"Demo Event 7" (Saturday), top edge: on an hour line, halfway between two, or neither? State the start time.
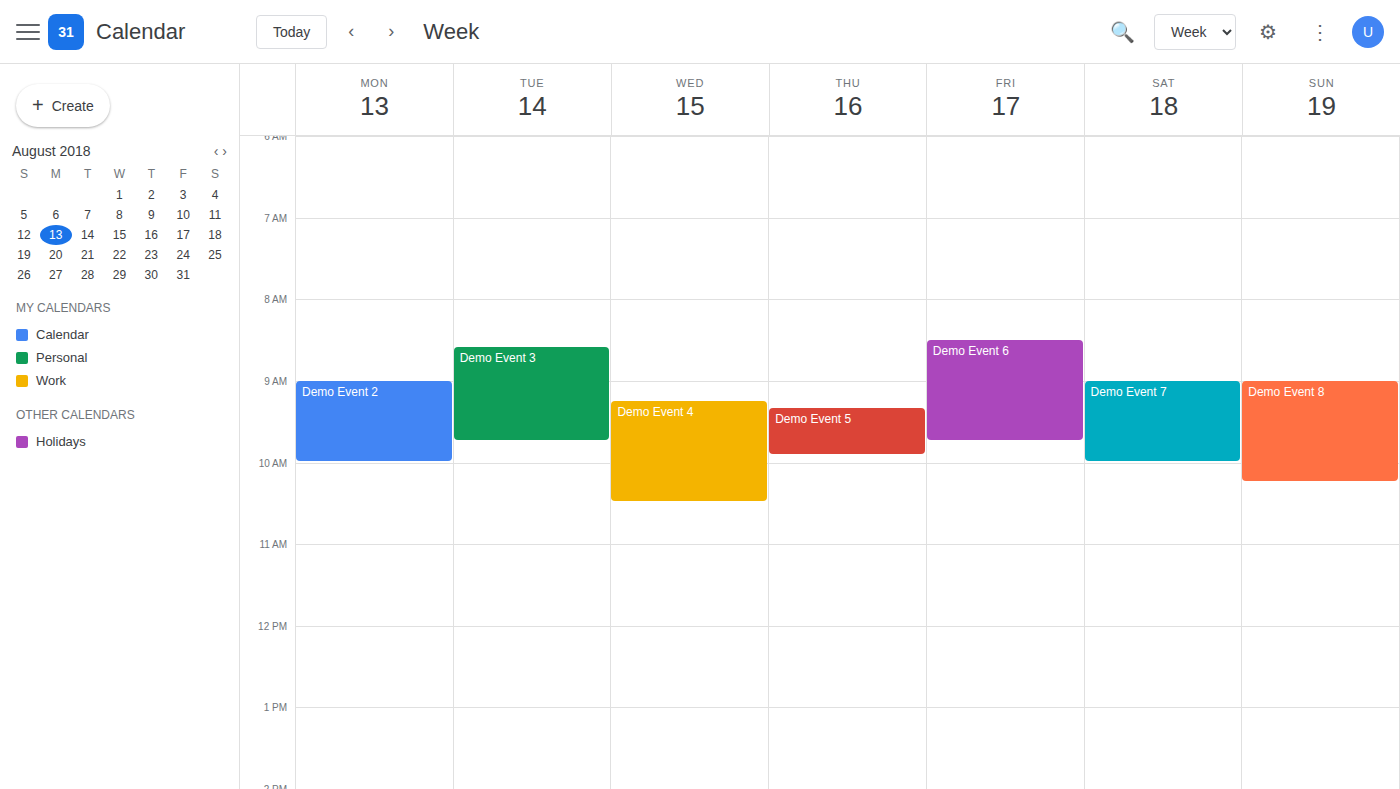
9:00 AM -- exactly on the 9 AM line.